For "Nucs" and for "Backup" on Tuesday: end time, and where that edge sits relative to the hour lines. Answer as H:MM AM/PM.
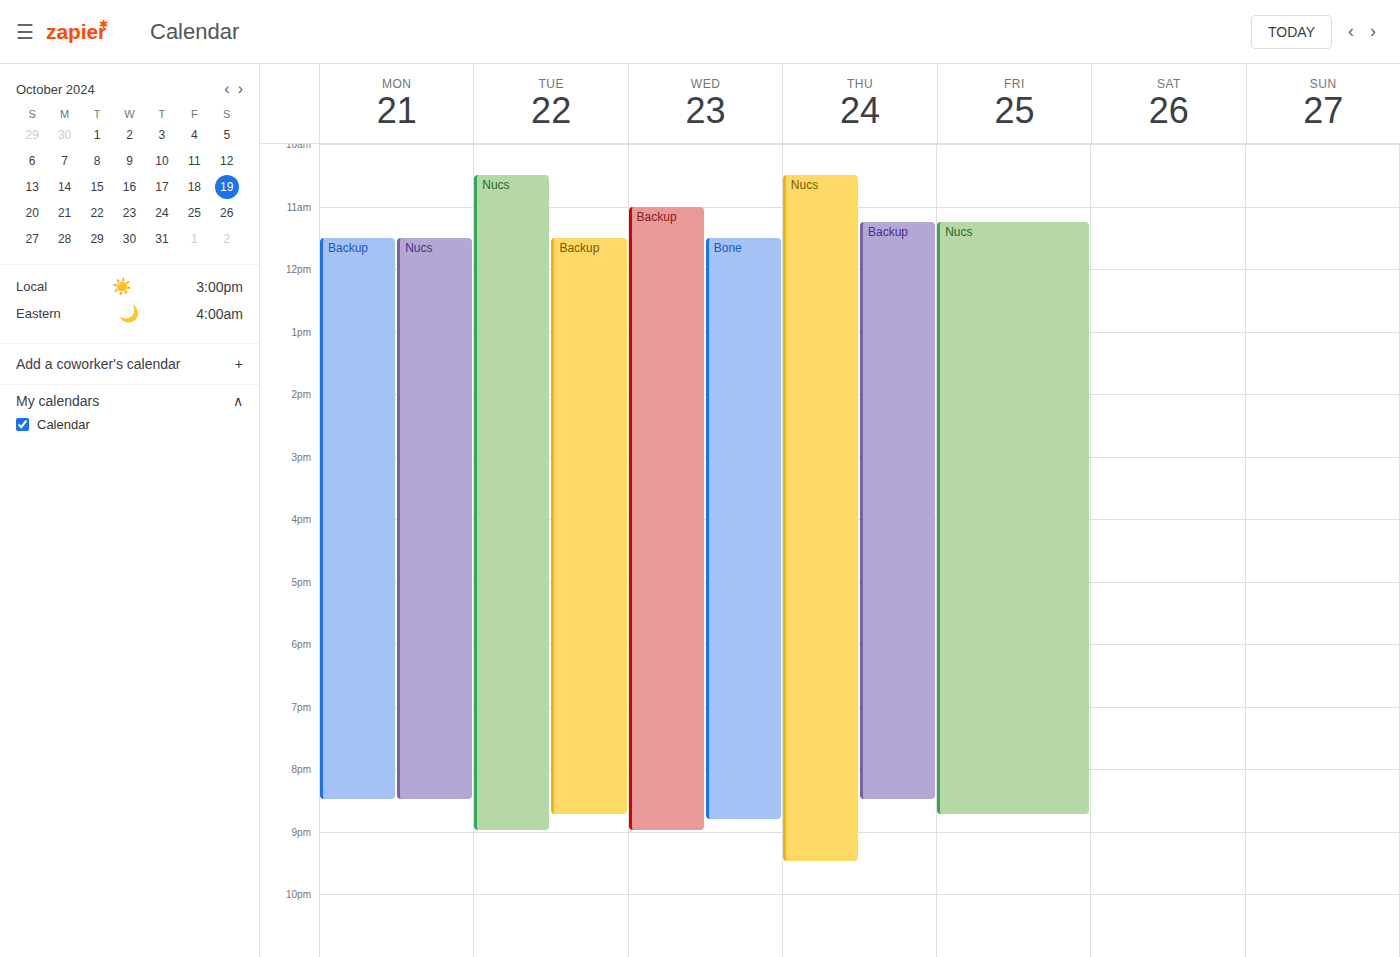
"Nucs": 9:00 PM, exactly on the 9 PM line. "Backup": 8:45 PM, neither: three quarters of the way from the 8 PM line to the 9 PM line.